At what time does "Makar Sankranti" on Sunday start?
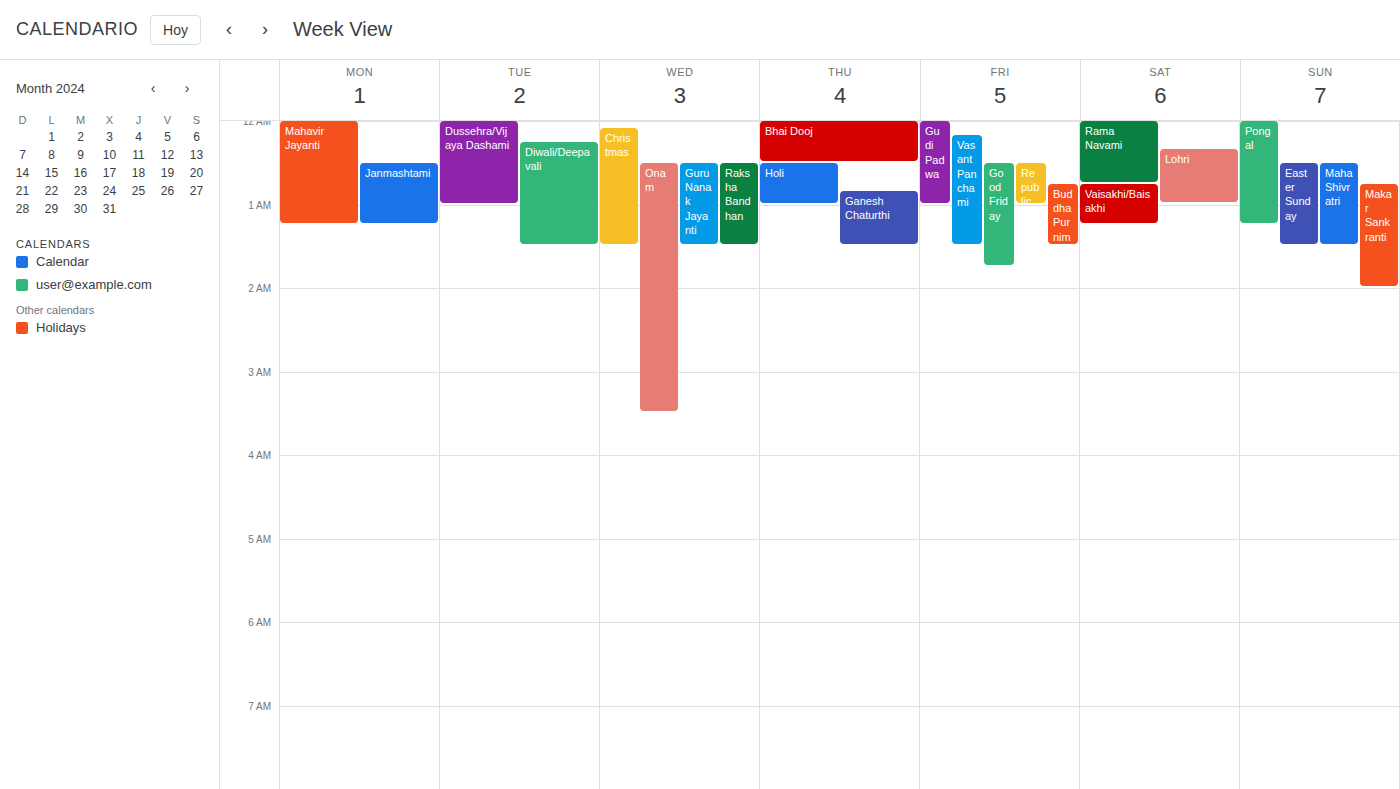
12:45 AM